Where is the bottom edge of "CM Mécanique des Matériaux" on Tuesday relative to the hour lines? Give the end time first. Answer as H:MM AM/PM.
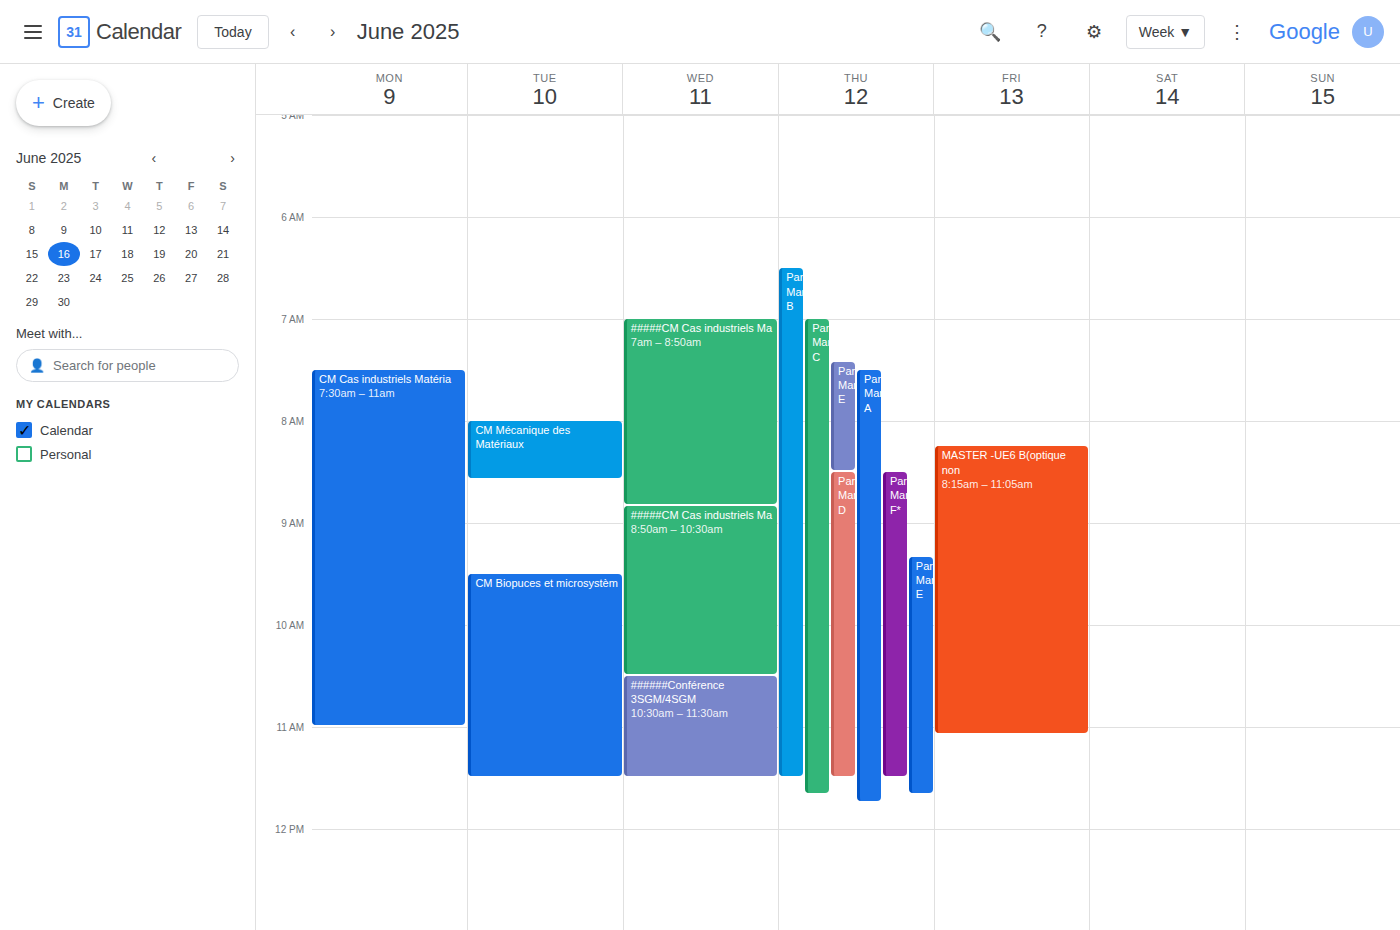
8:35 AM -- neither: 35 minutes below the 8 AM line and 25 minutes above the 9 AM line.